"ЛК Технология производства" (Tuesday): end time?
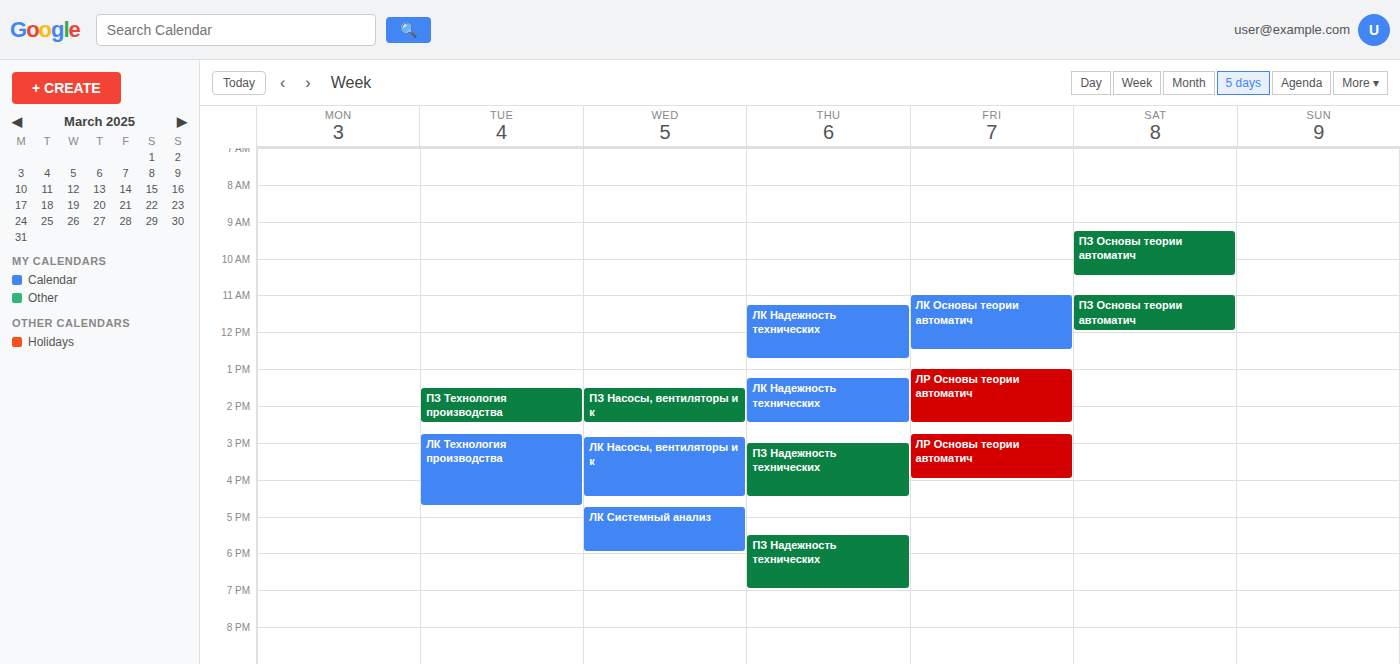
4:45 PM